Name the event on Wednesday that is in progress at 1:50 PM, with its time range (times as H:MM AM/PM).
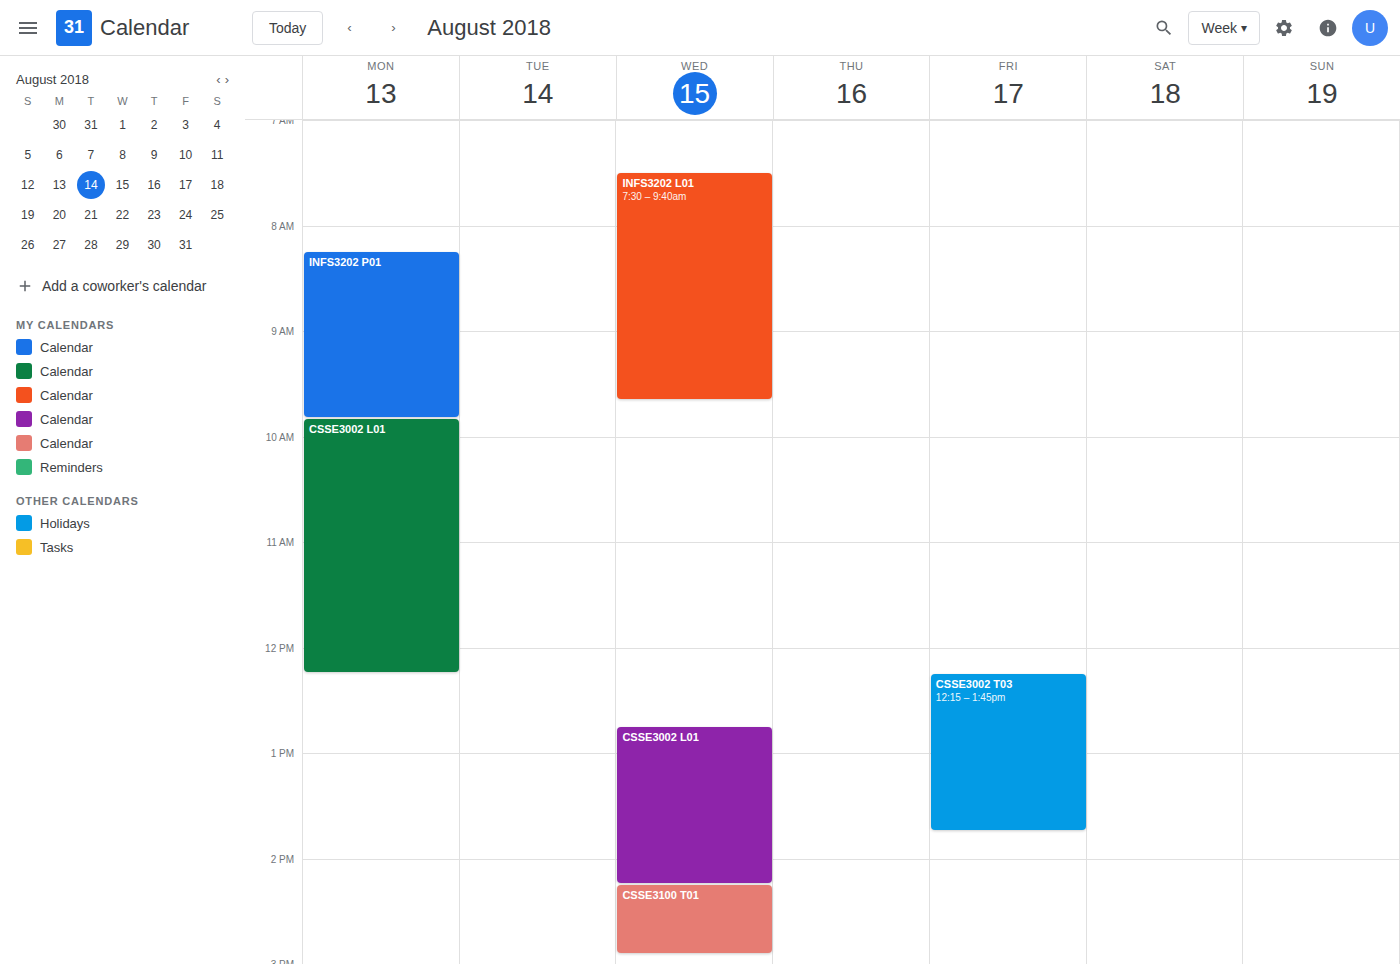
"CSSE3002 L01", 12:45 PM to 2:15 PM